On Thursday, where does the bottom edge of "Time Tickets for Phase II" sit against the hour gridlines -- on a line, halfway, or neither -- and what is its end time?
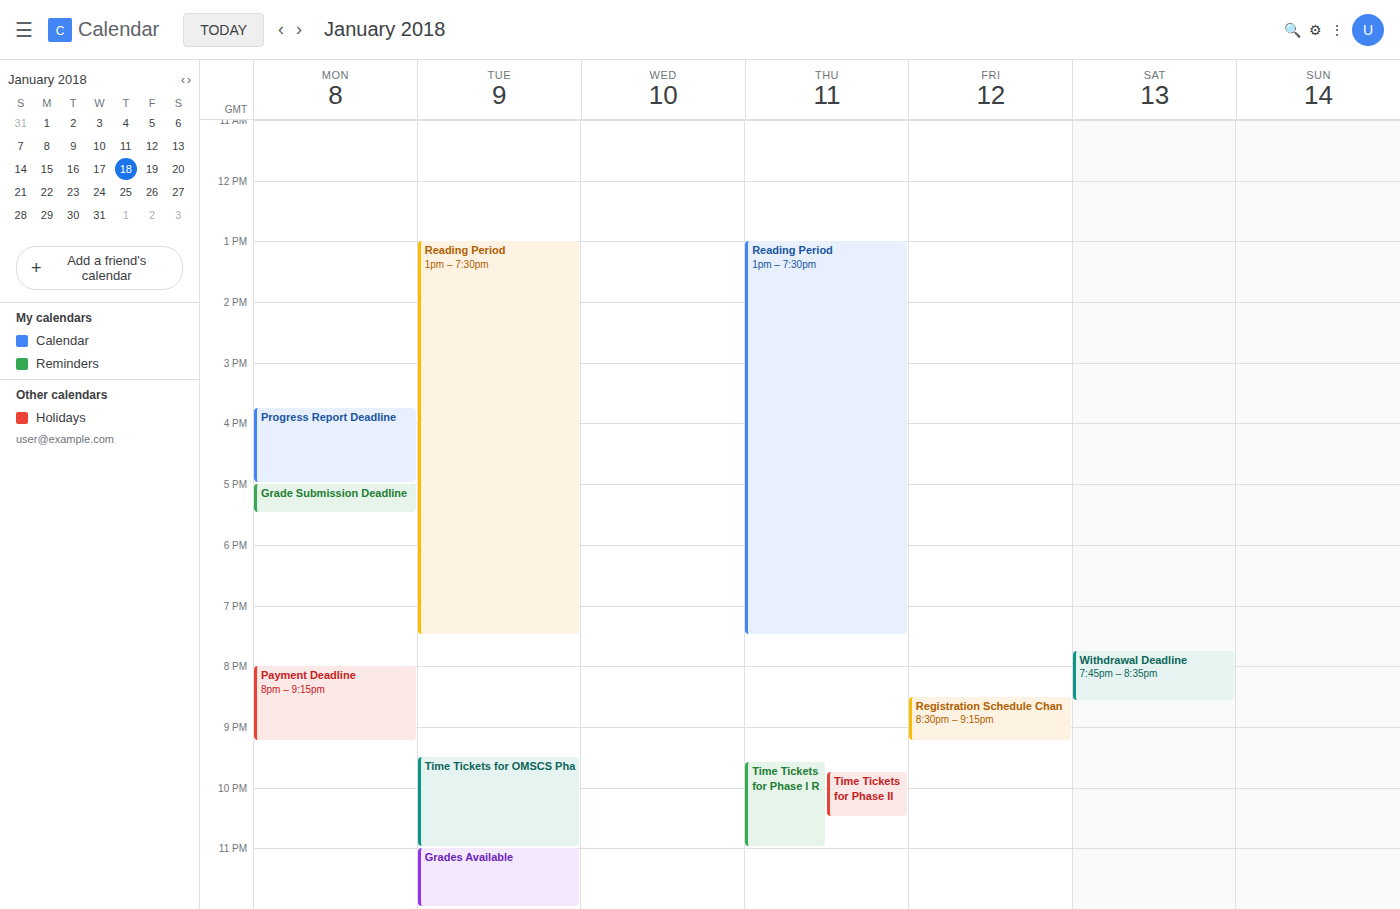
10:30 PM -- halfway between the 10 PM and 11 PM lines.